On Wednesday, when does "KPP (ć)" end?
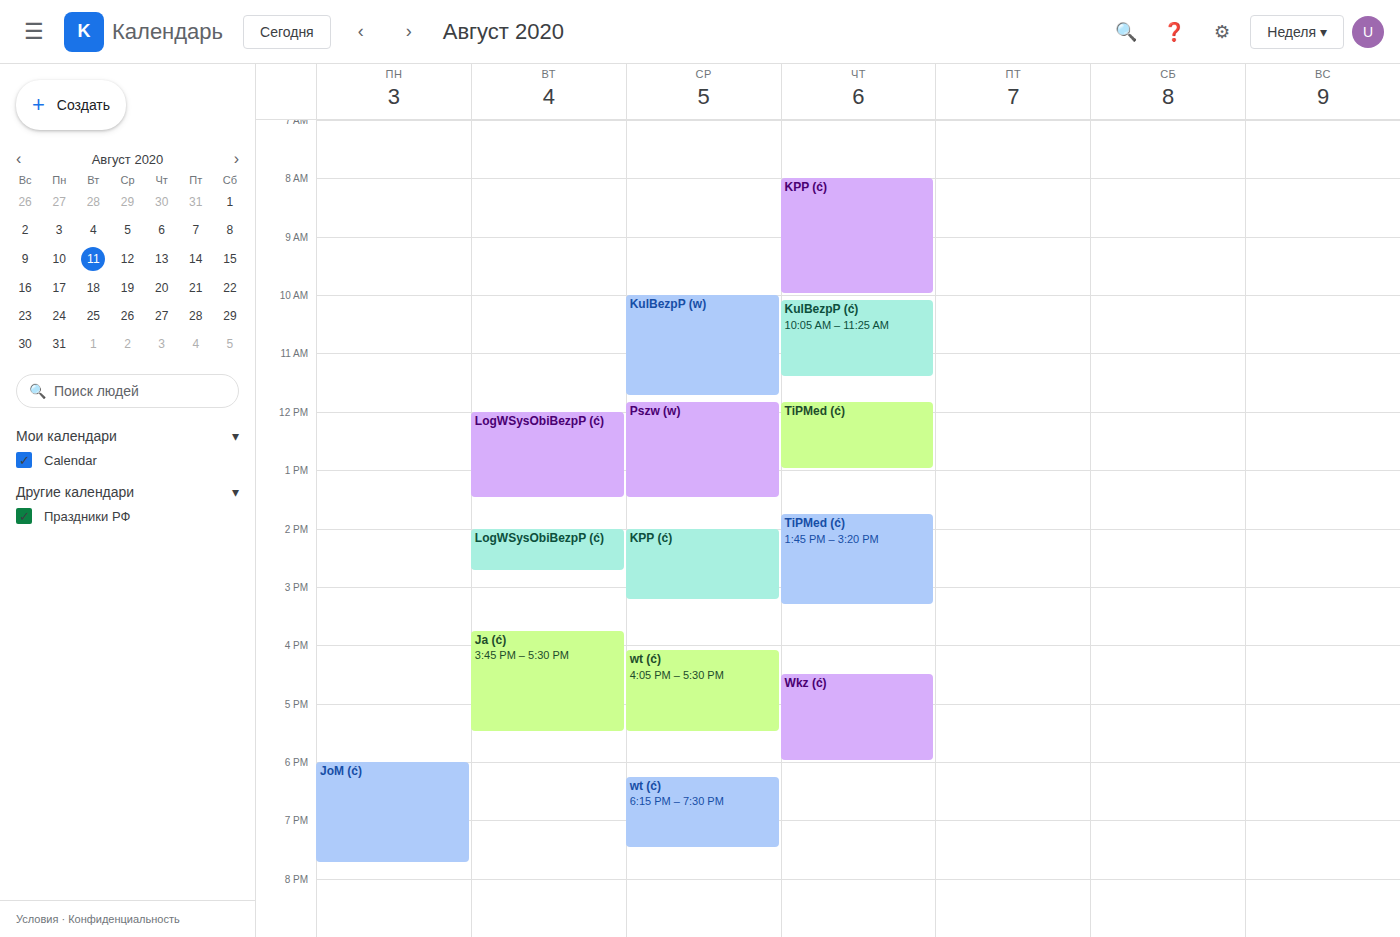
15:15